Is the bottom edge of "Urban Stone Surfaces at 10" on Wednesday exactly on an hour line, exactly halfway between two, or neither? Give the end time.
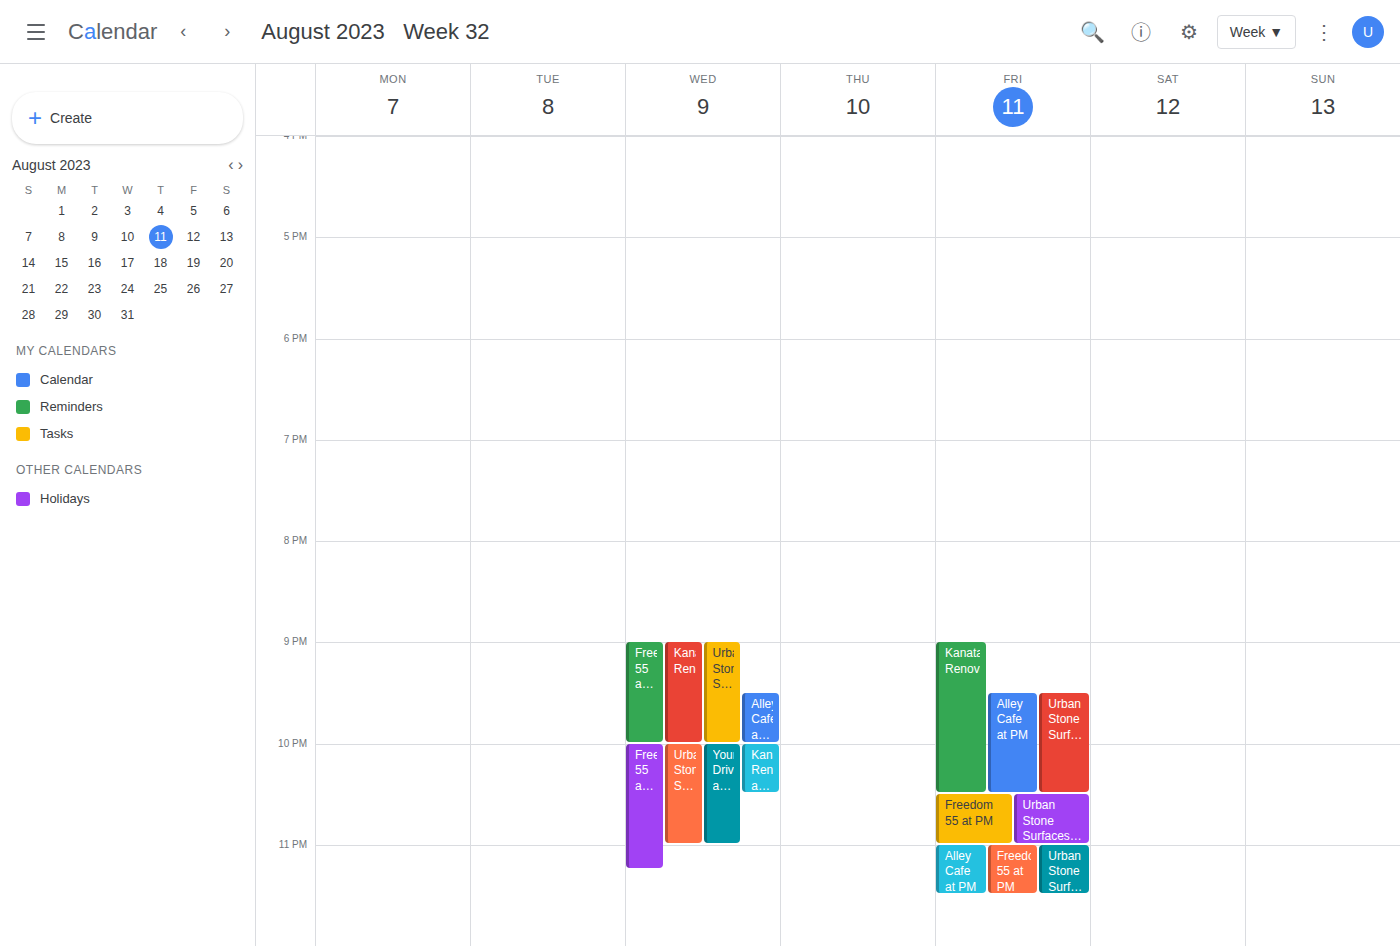
11:00 PM -- exactly on the 11 PM line.